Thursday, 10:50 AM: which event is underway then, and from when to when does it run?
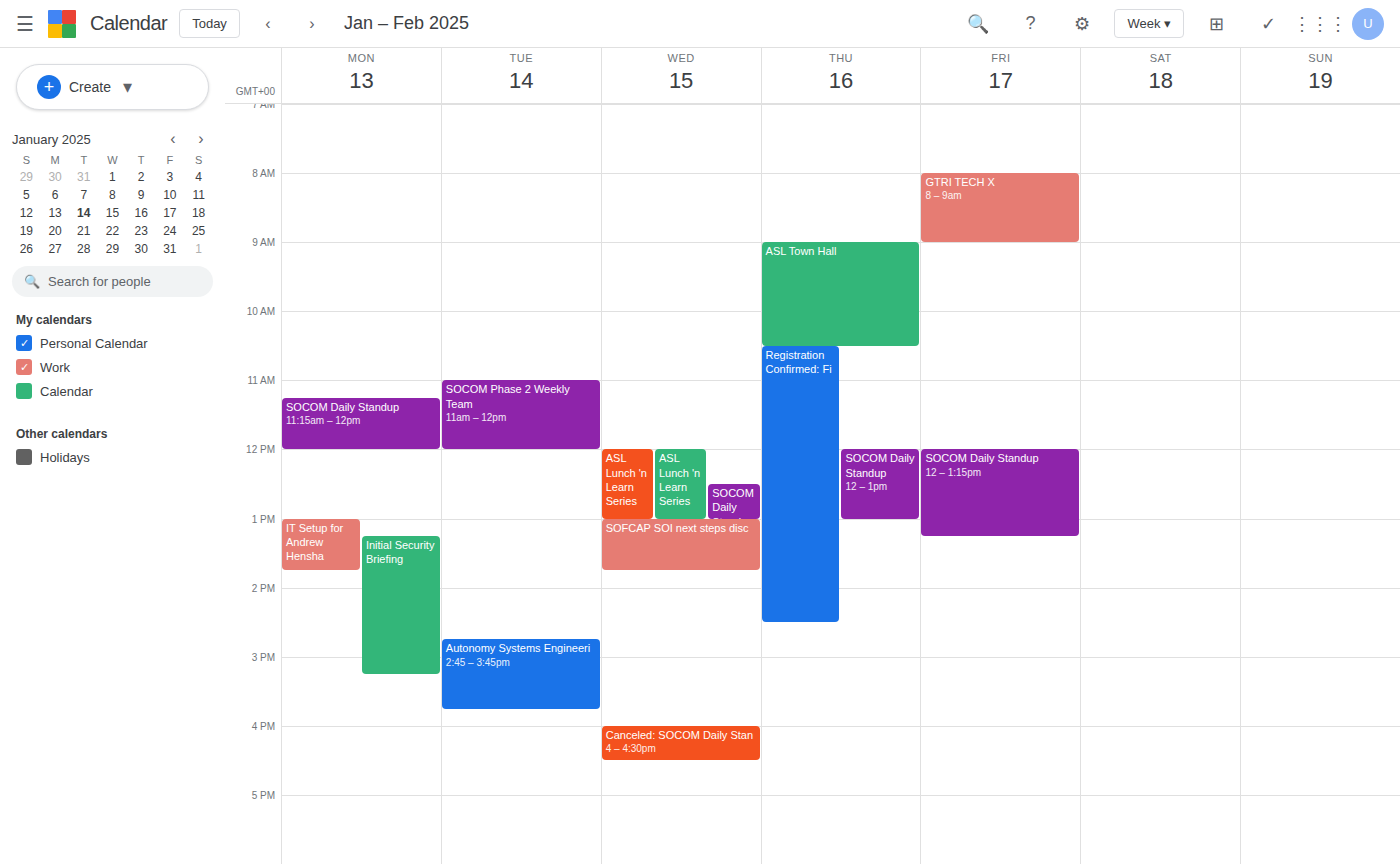
"Registration Confirmed: Fi", 10:30 AM to 2:30 PM